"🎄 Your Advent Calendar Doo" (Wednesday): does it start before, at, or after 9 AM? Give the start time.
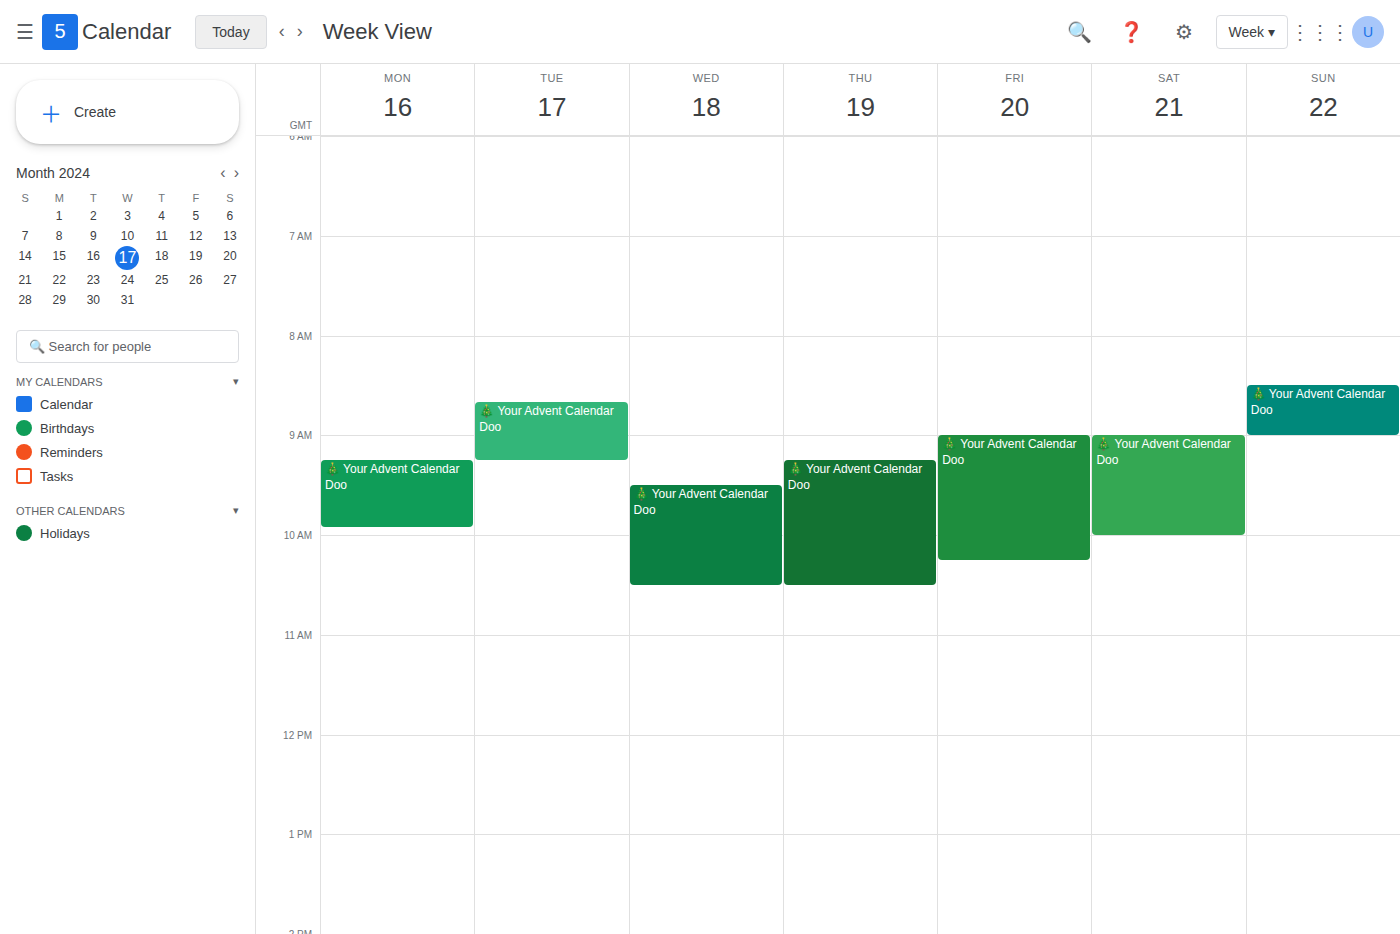
9:30 AM -- after 9 AM, 30 minutes below the 9 AM line.